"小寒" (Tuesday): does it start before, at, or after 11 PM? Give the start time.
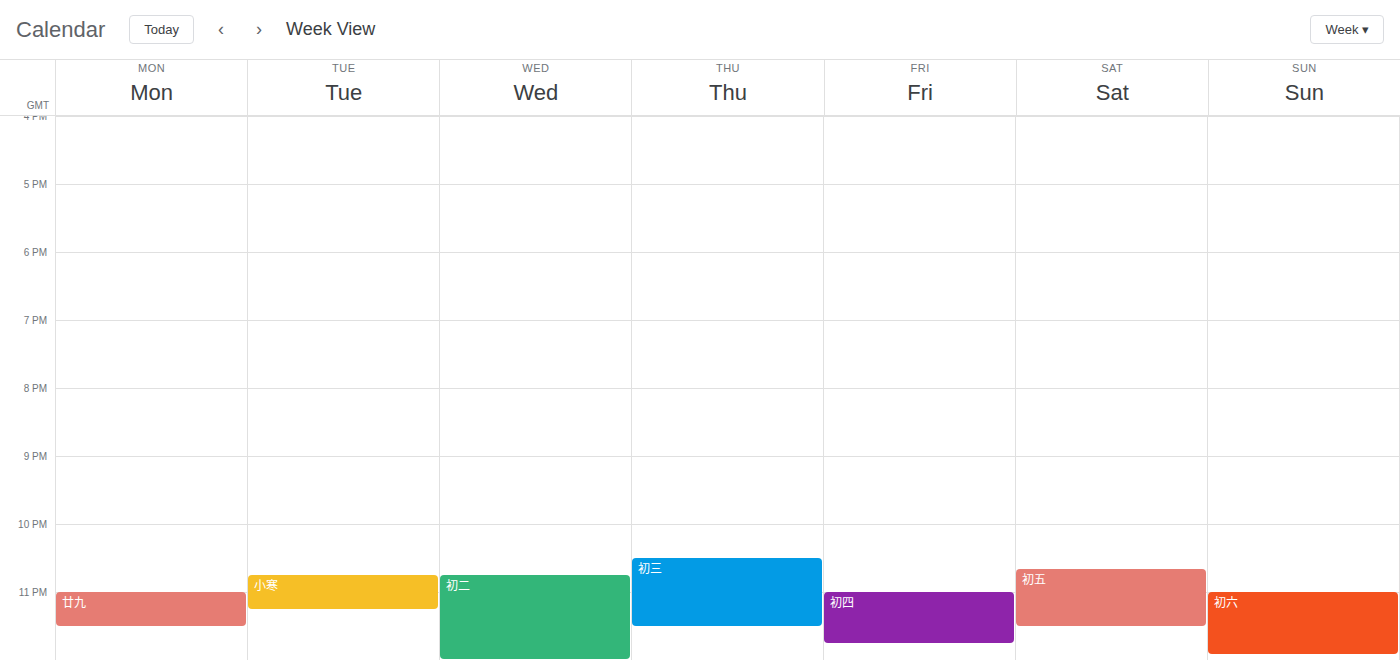
10:45 PM -- before 11 PM, 15 minutes above the 11 PM line.